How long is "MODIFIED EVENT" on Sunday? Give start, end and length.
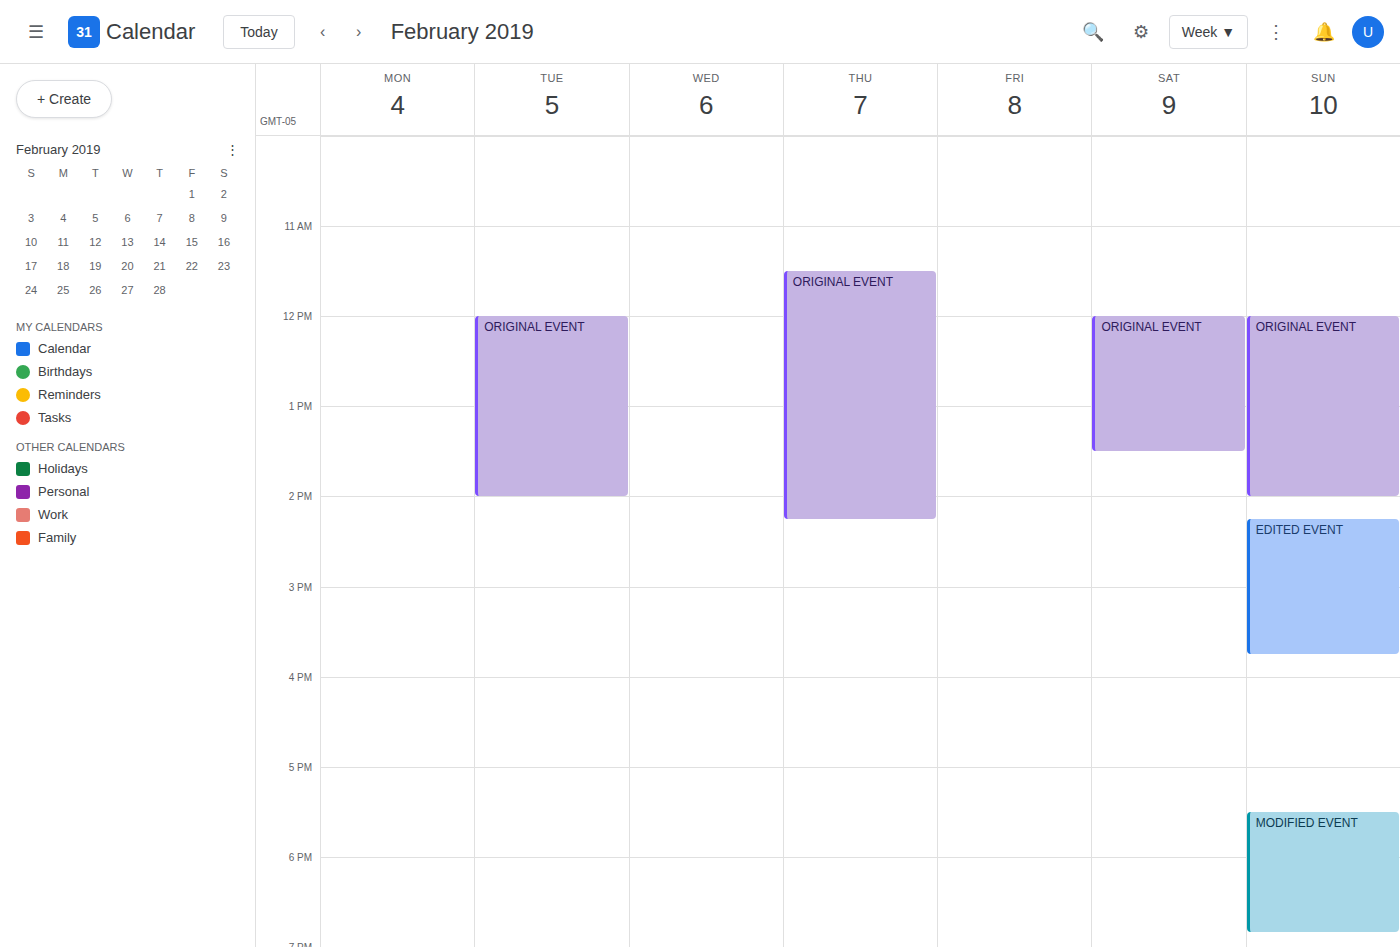
5:30 PM to 6:50 PM, 1 hour 20 minutes